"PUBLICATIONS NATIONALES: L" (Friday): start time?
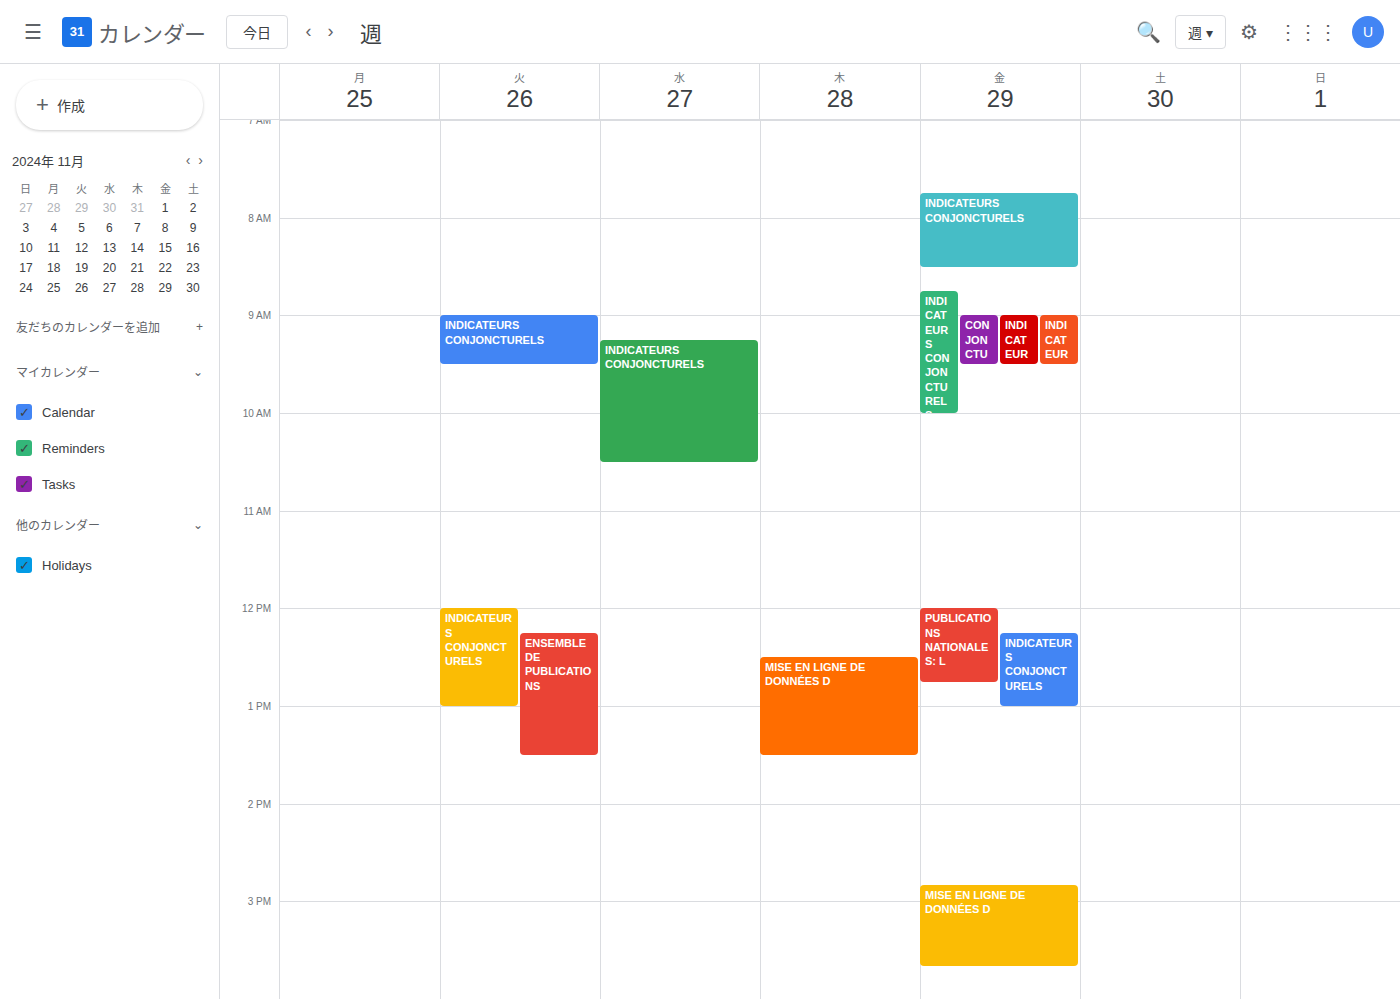
12:00